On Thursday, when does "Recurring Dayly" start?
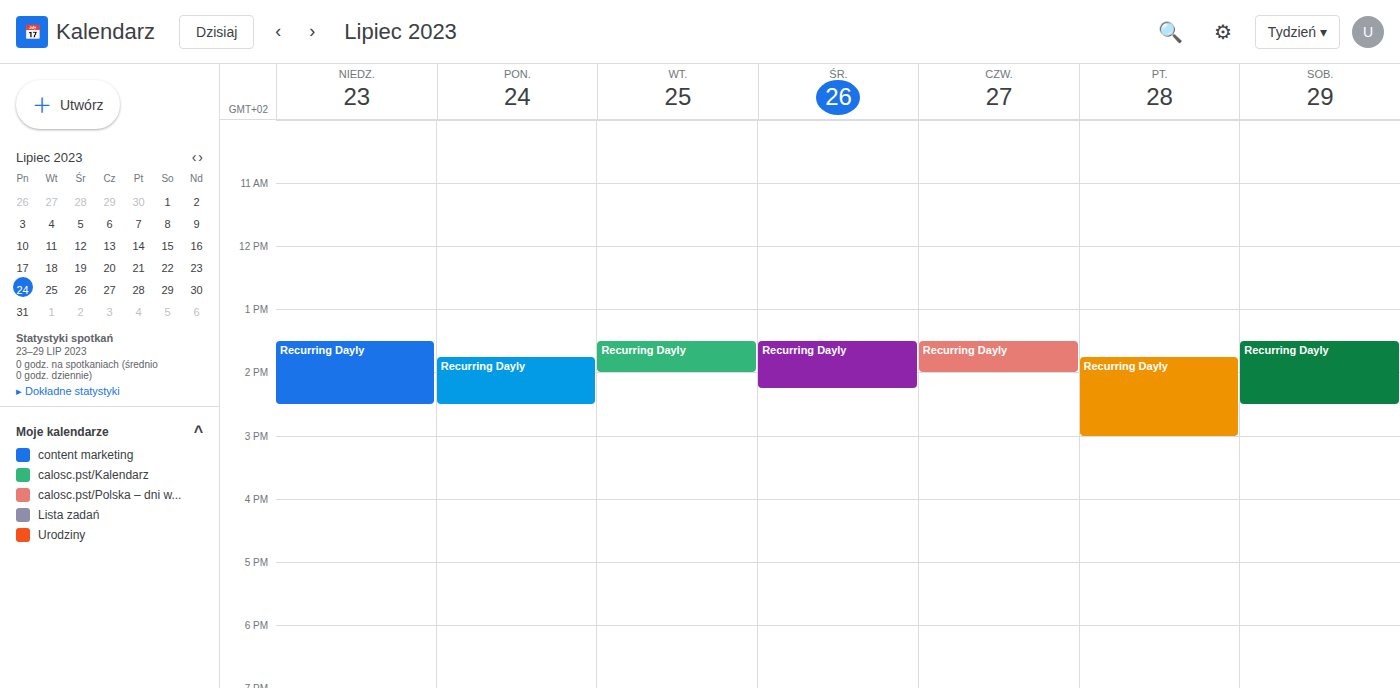
1:30 PM